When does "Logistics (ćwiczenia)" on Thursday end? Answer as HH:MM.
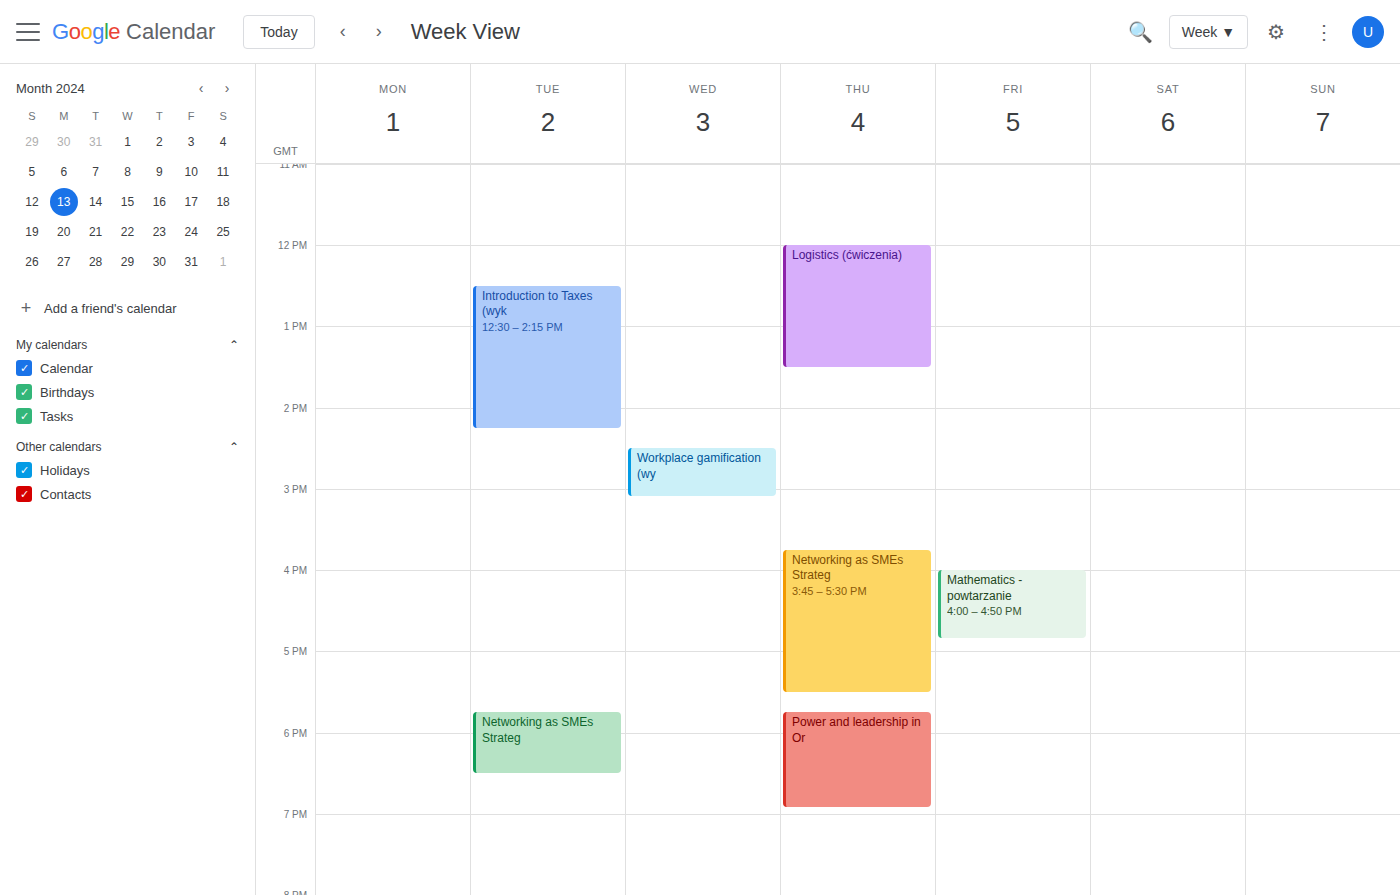
13:30